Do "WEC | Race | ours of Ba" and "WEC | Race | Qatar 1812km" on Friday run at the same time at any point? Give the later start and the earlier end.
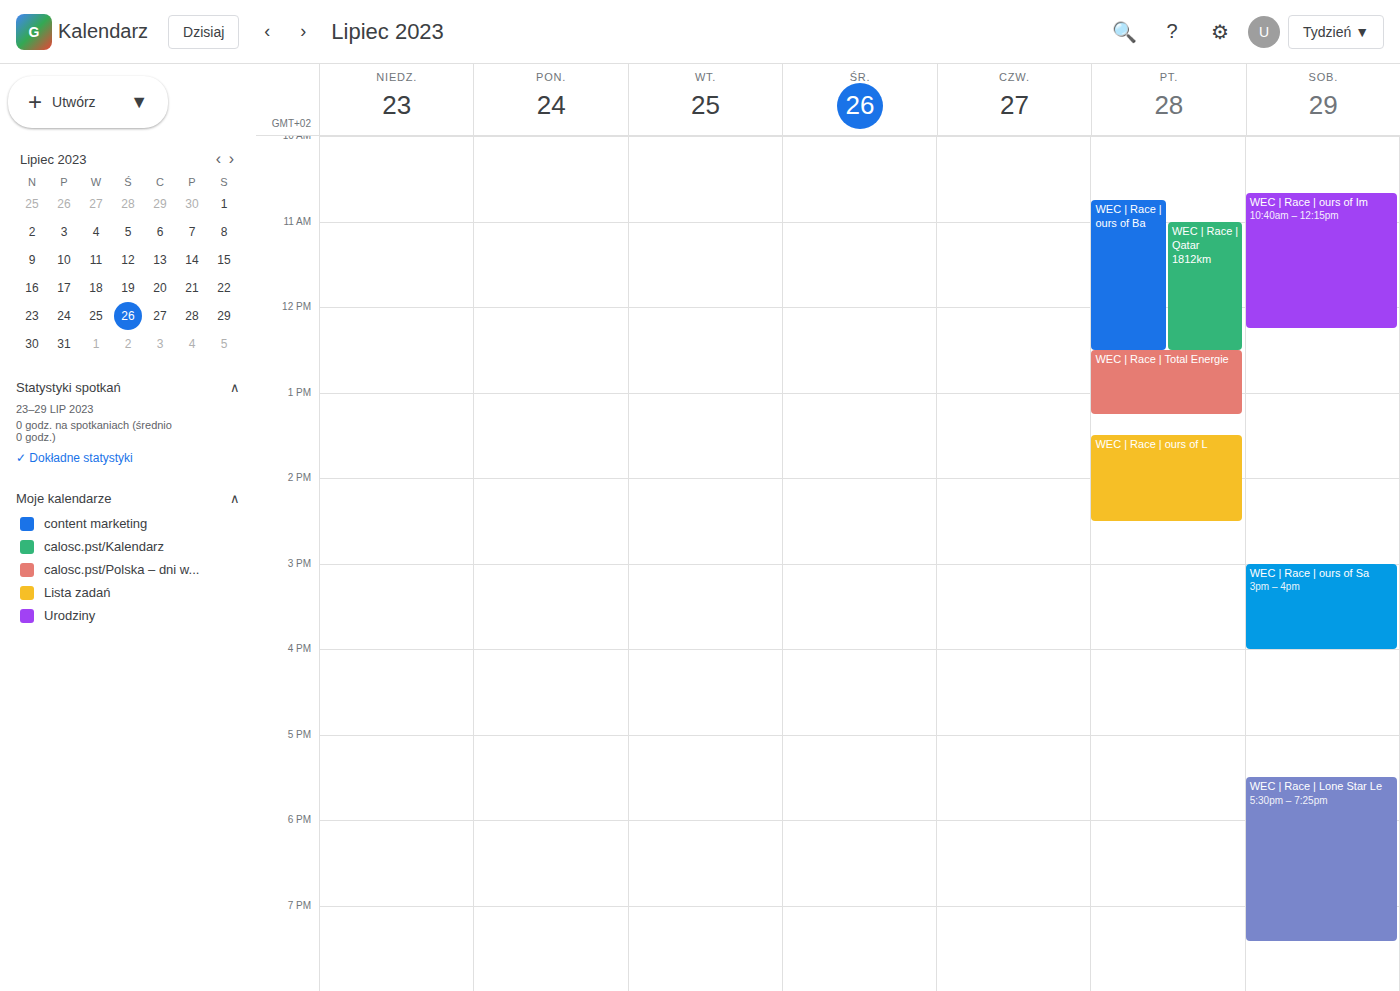
"WEC | Race | Qatar 1812km" starts at 11:00 AM, before "WEC | Race | ours of Ba" ends at 12:30 PM -- they overlap.